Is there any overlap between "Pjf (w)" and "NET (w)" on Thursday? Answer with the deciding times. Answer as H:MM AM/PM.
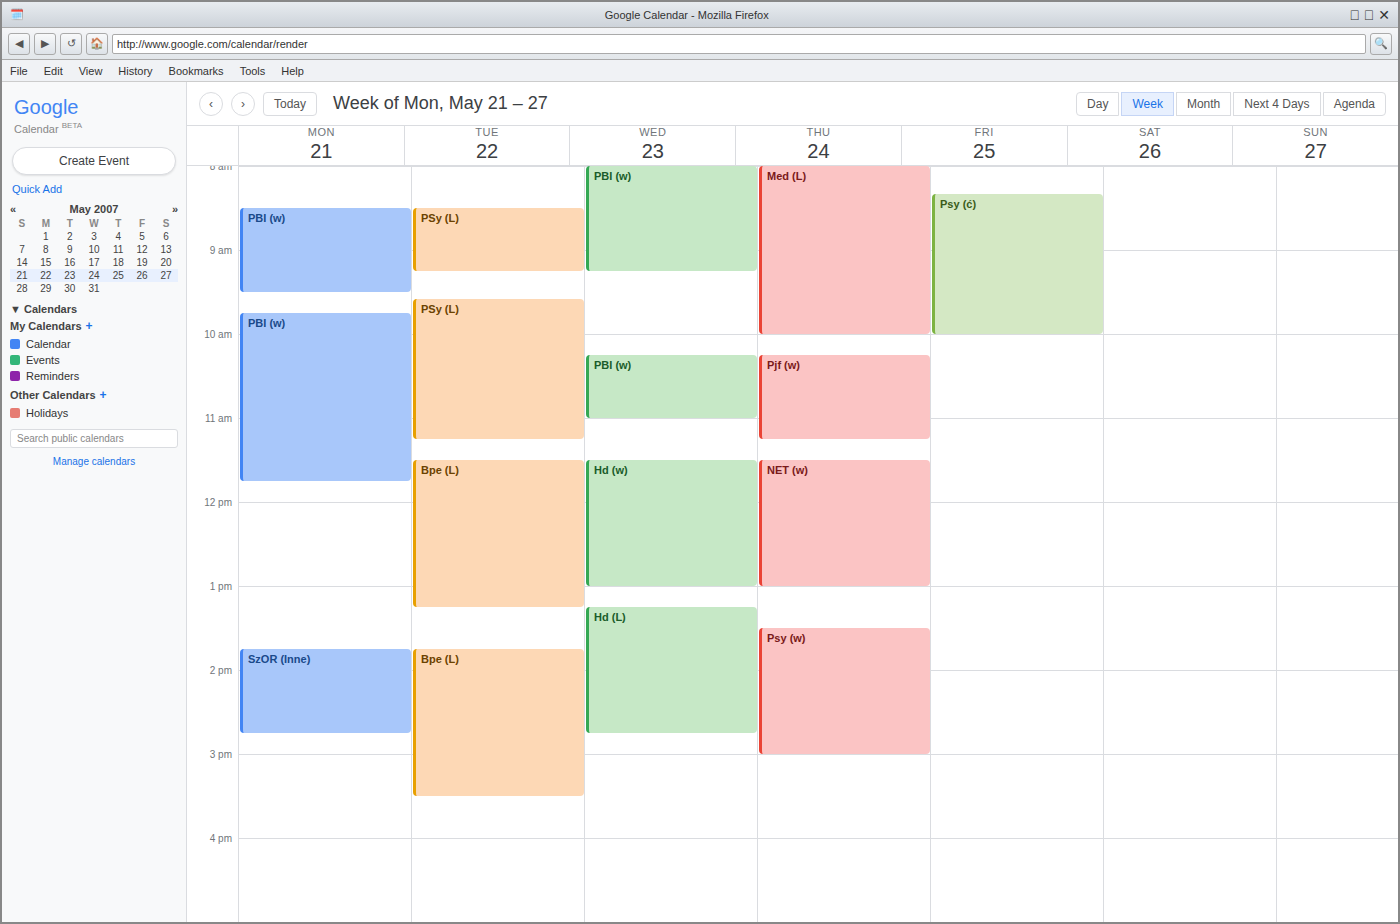
"Pjf (w)" ends at 11:15 AM and "NET (w)" starts at 11:30 AM -- no overlap.